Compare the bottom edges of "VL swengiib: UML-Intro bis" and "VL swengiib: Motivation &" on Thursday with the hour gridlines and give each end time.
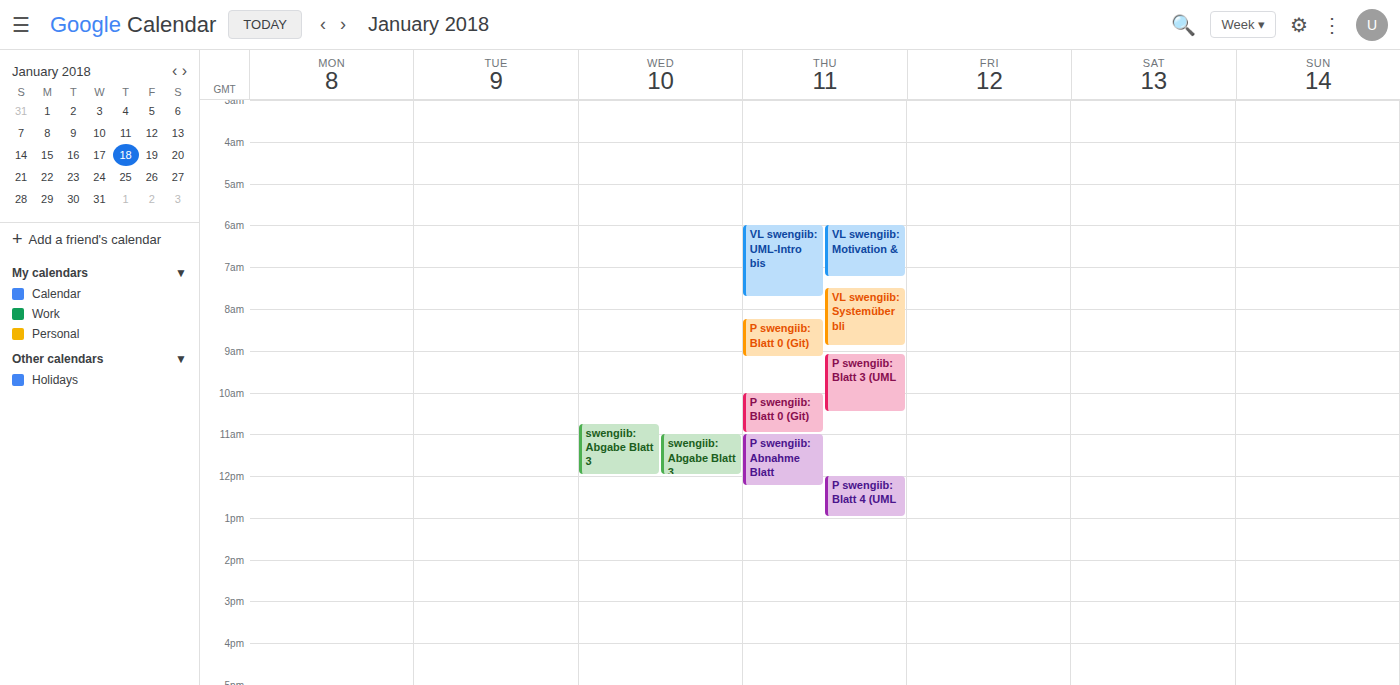
"VL swengiib: UML-Intro bis": 7:45 AM, neither: three quarters of the way from the 7 AM line to the 8 AM line. "VL swengiib: Motivation &": 7:15 AM, neither: a quarter of the way from the 7 AM line to the 8 AM line.